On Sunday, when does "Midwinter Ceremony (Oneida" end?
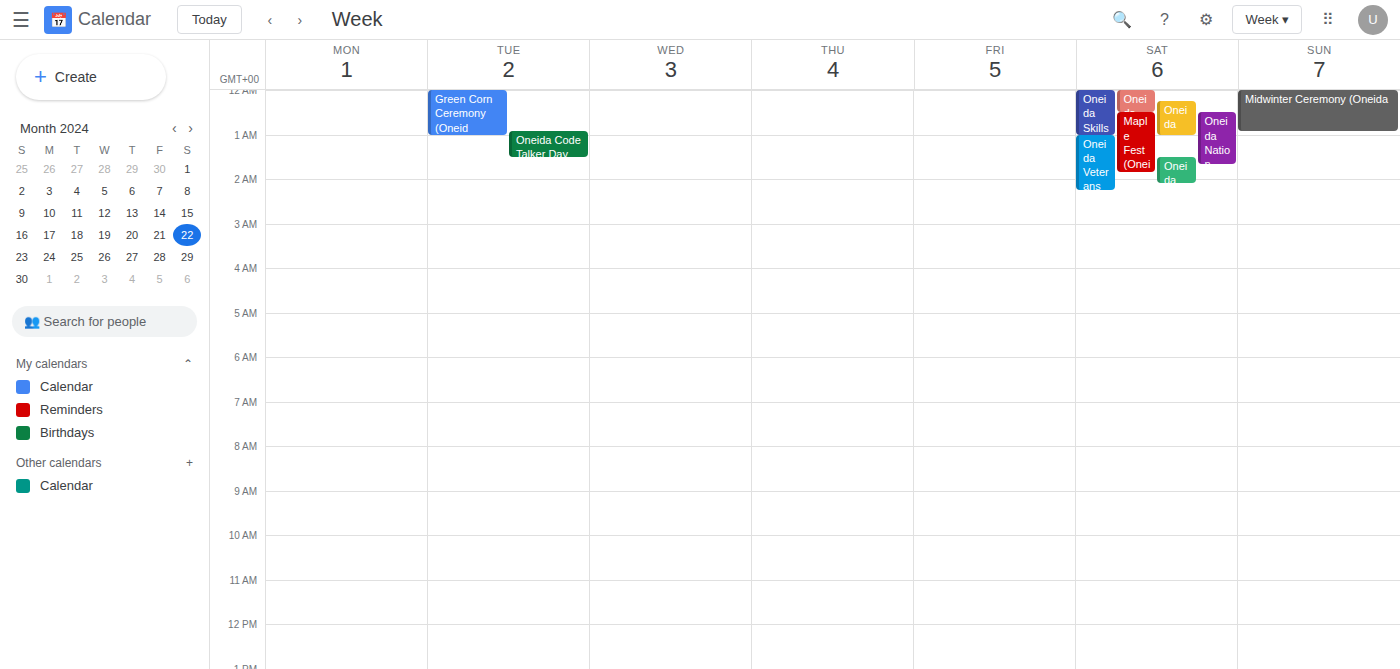
12:55 AM